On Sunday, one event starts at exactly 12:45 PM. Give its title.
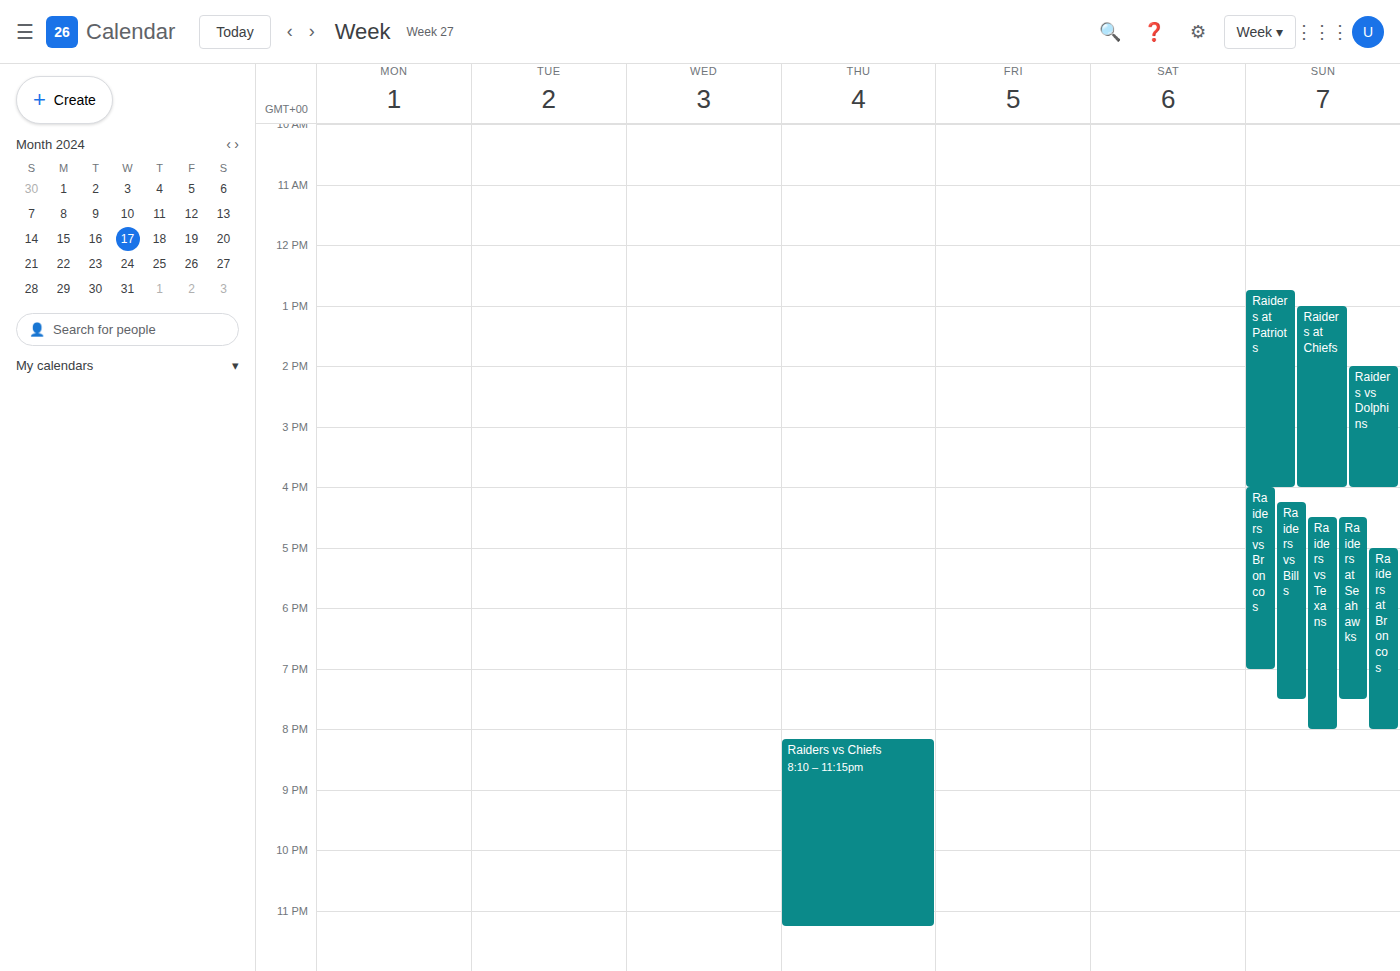
"Raiders at Patriots"